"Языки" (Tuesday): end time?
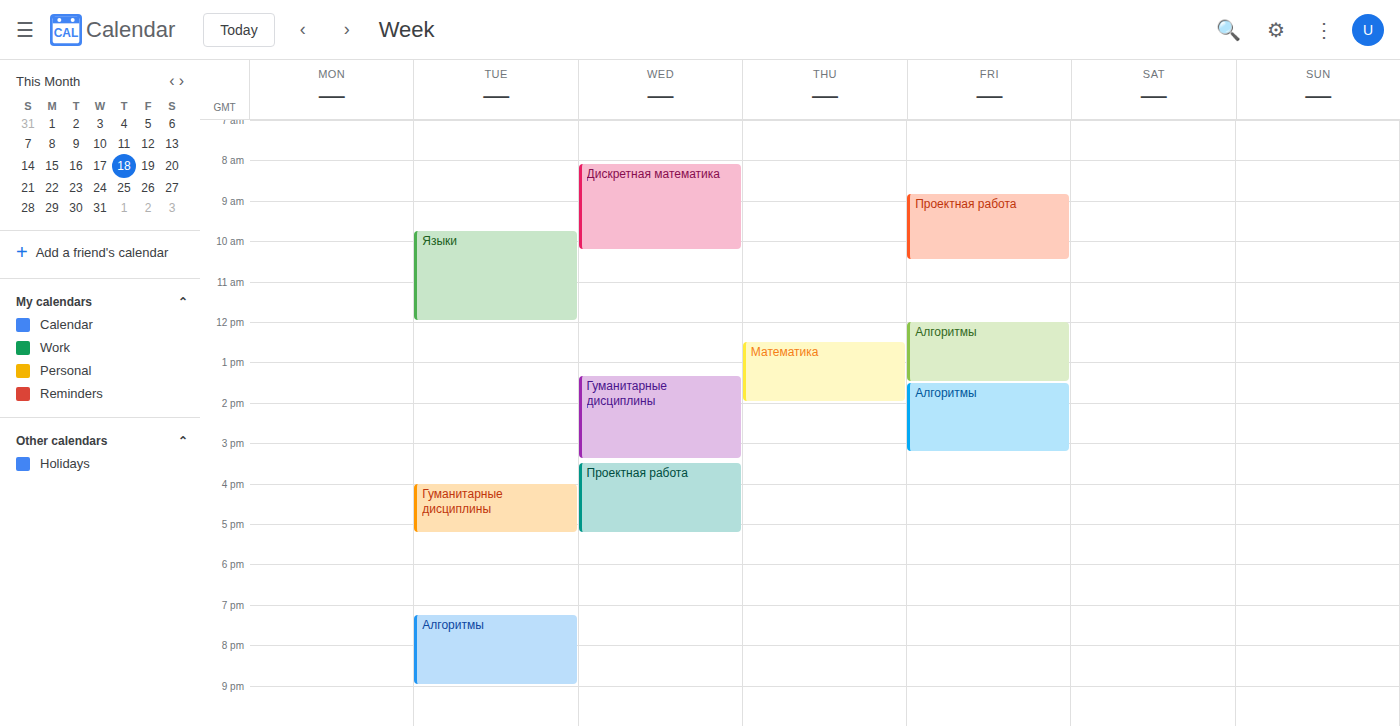
12:00 PM